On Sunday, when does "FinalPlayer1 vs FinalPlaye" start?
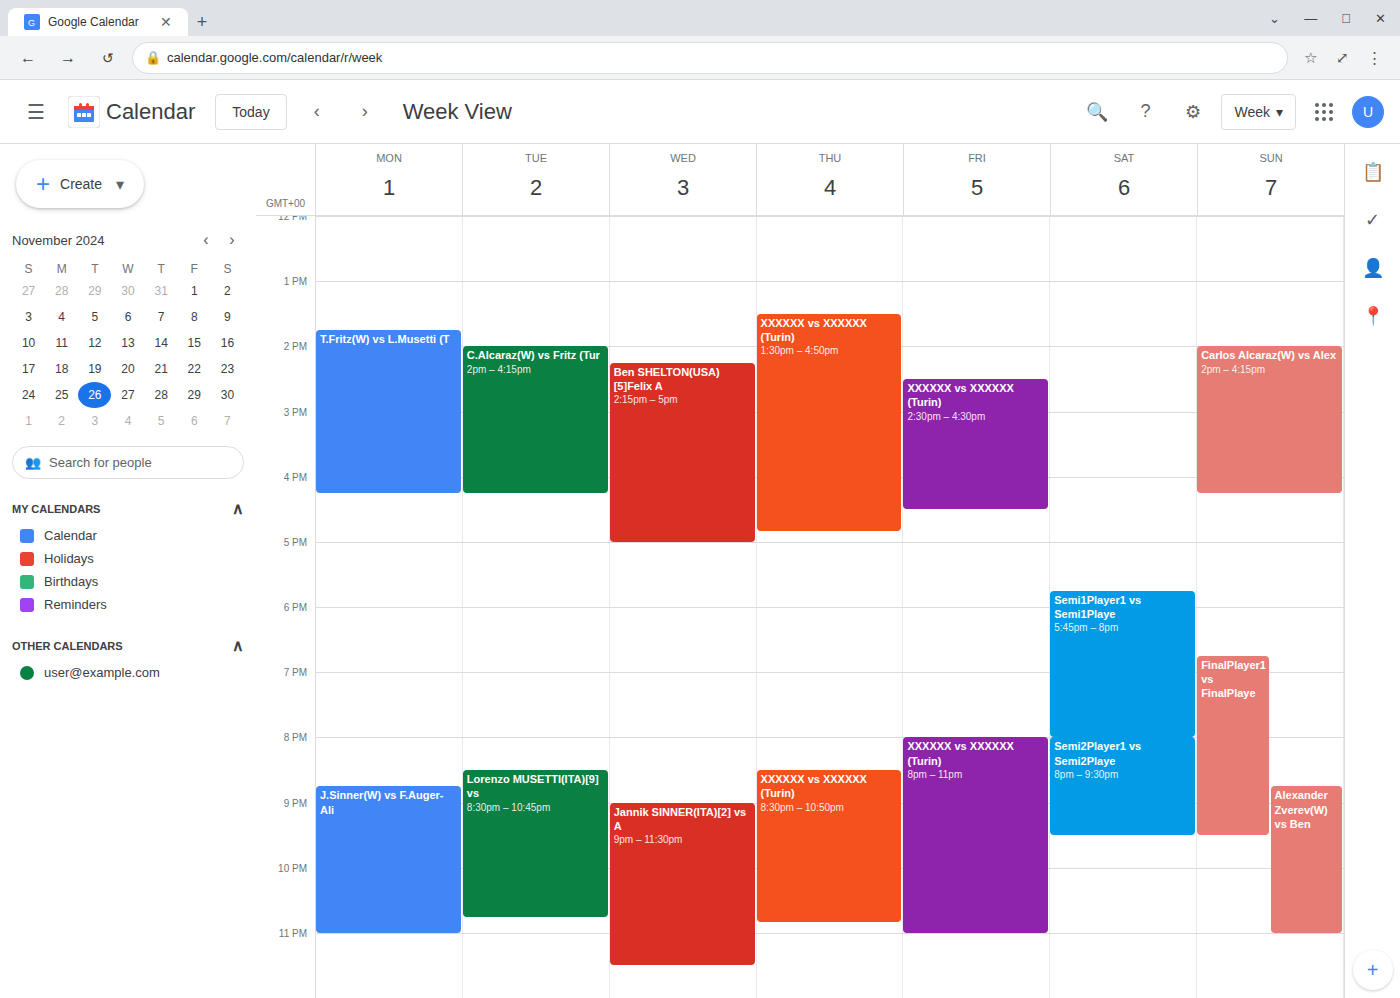
6:45 PM